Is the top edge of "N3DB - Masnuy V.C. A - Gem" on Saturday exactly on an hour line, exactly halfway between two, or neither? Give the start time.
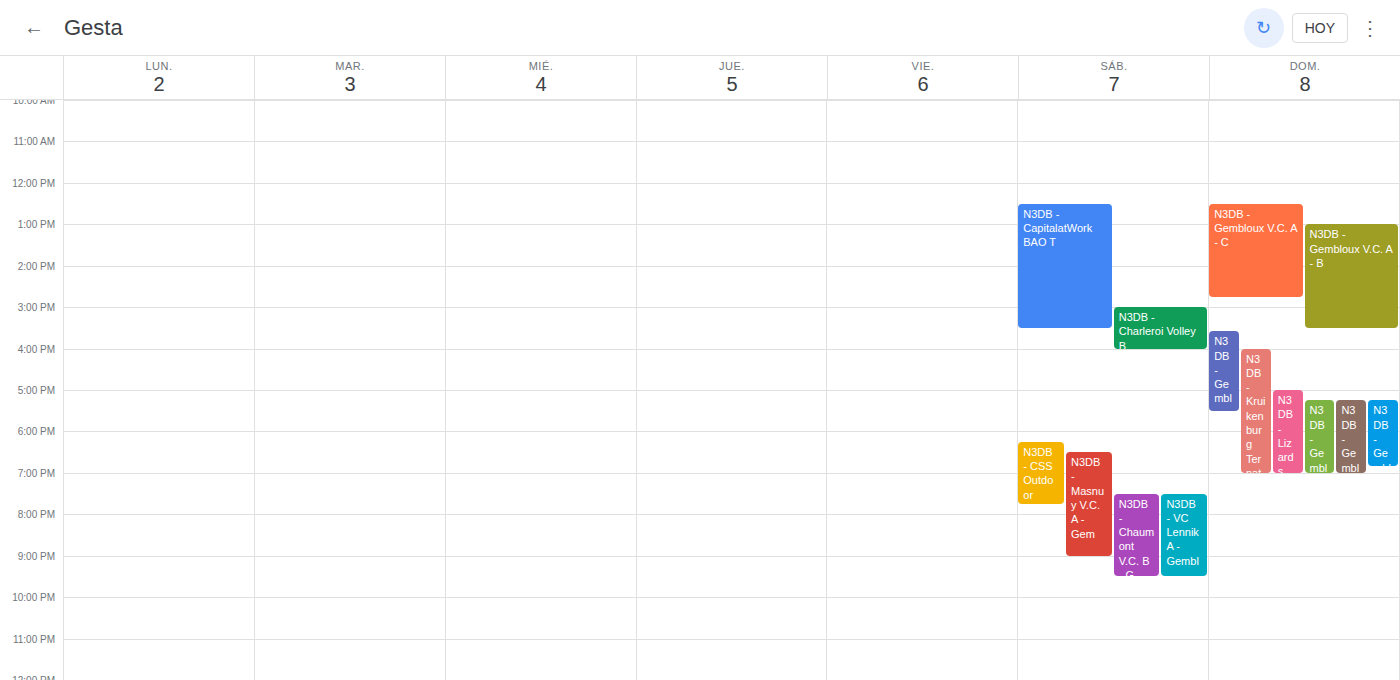
6:30 PM -- halfway between the 6 PM and 7 PM lines.